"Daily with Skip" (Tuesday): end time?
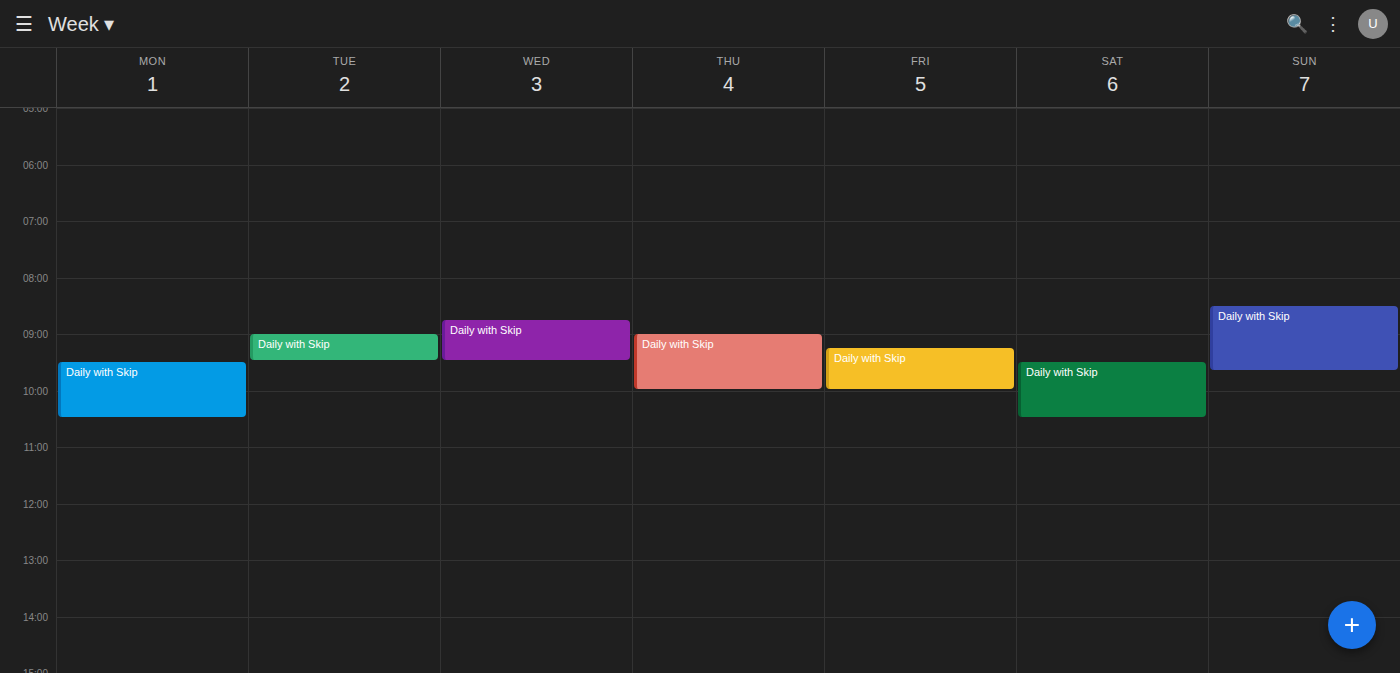
9:30 AM